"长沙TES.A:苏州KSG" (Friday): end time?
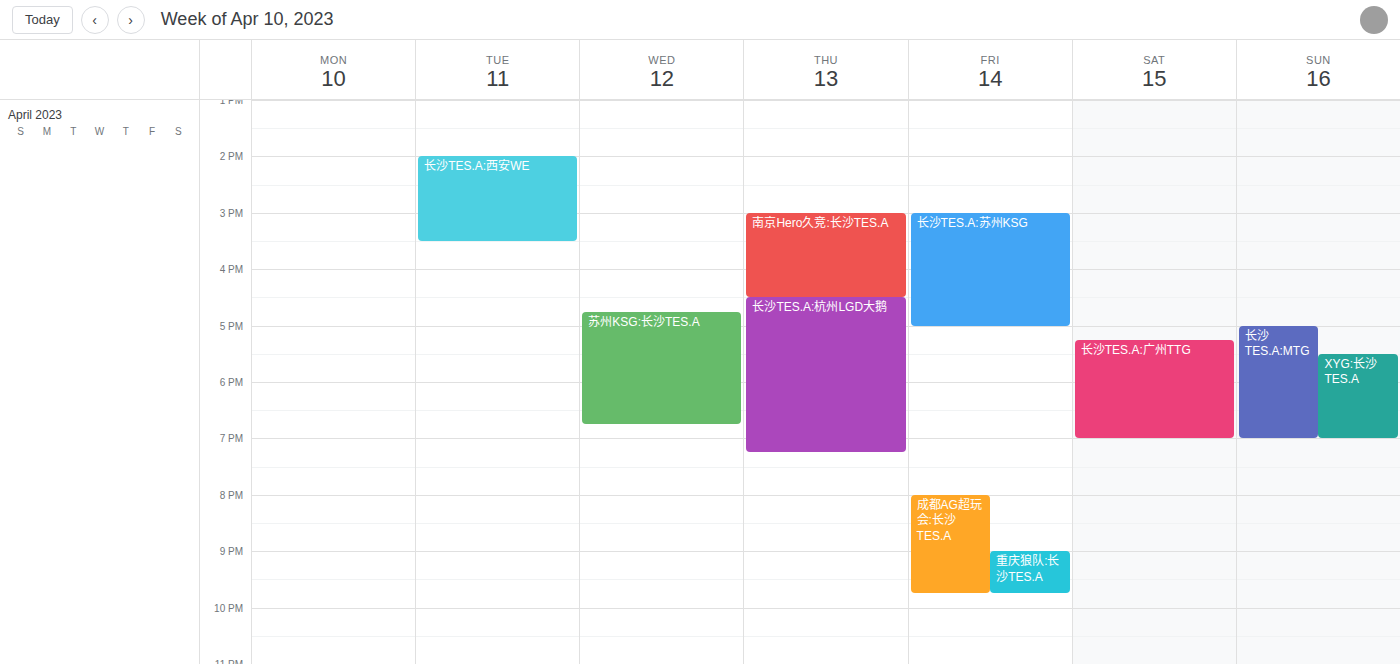
5:00 PM